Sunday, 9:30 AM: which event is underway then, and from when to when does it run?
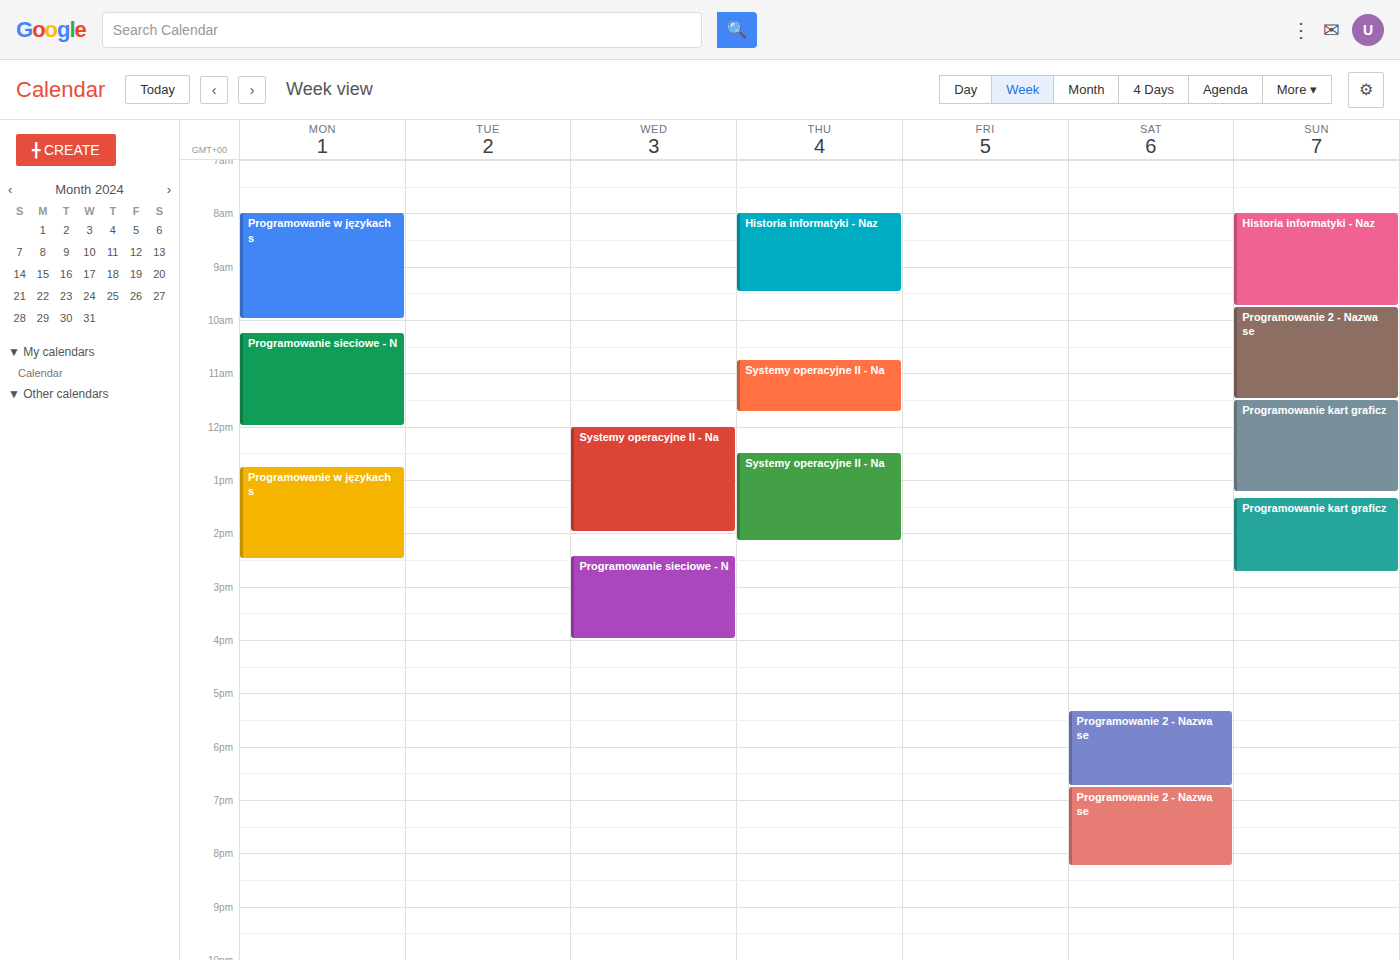
"Historia informatyki - Naz", 8:00 AM to 9:45 AM